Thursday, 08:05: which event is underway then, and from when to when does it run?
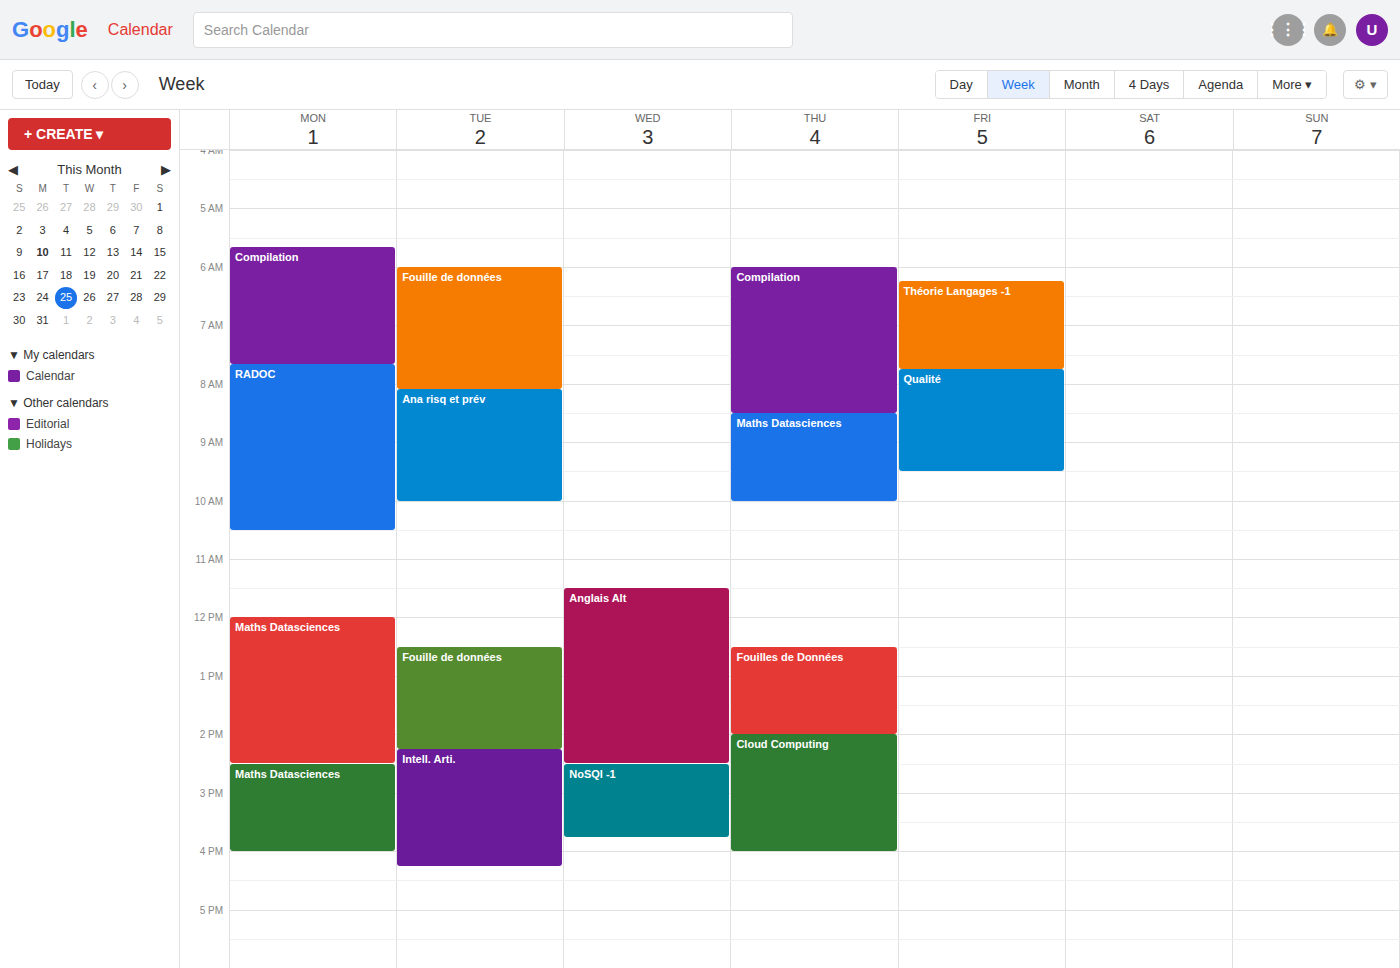
"Compilation", 06:00 to 08:30